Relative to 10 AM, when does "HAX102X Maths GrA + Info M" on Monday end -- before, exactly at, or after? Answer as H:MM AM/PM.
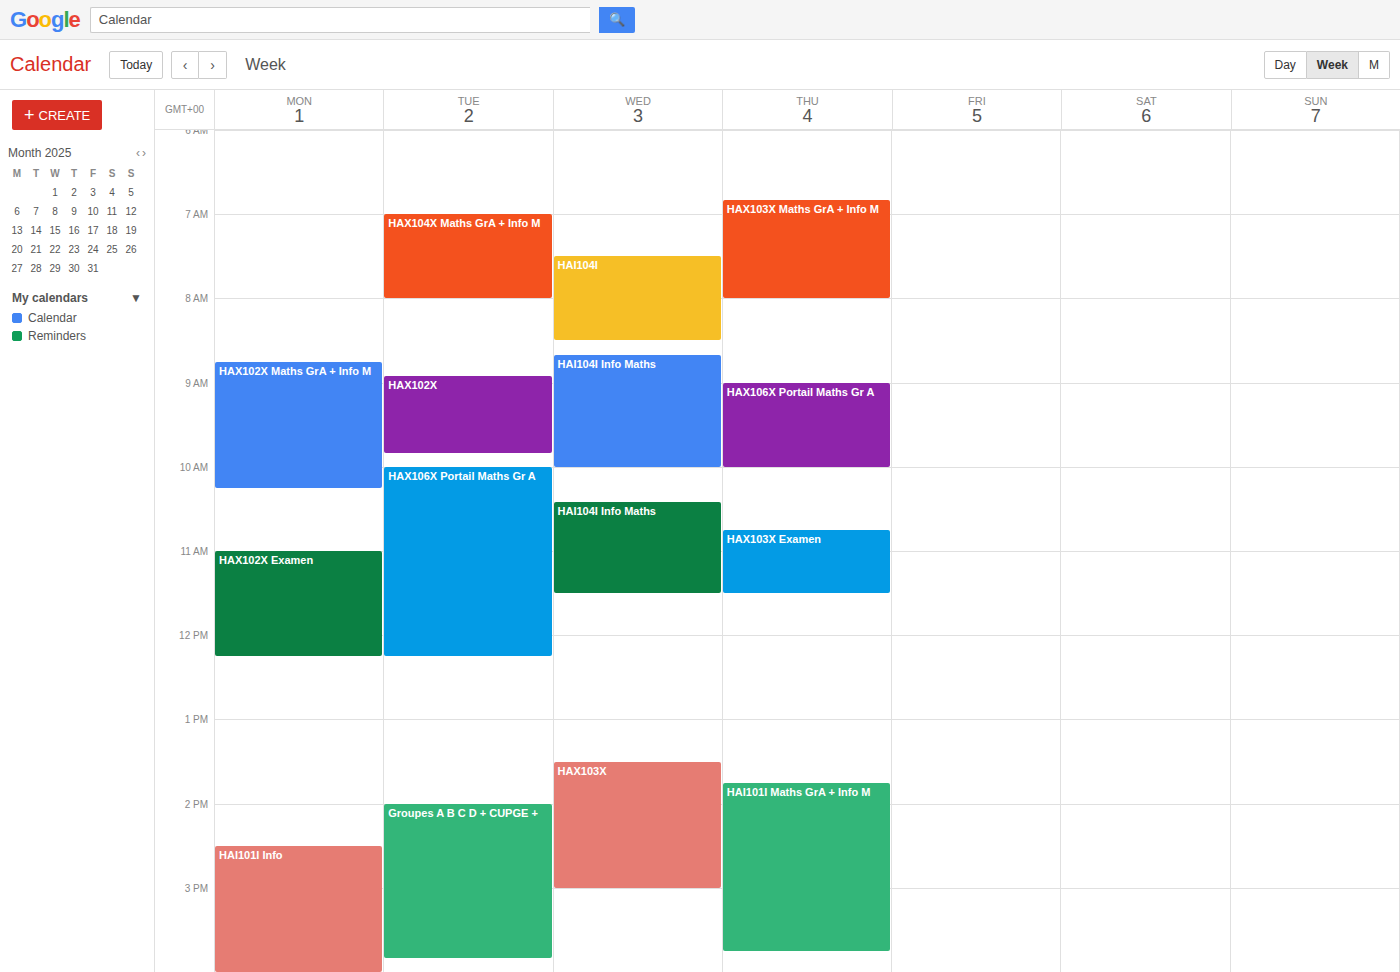
10:15 AM -- after 10 AM, 15 minutes below the 10 AM line.